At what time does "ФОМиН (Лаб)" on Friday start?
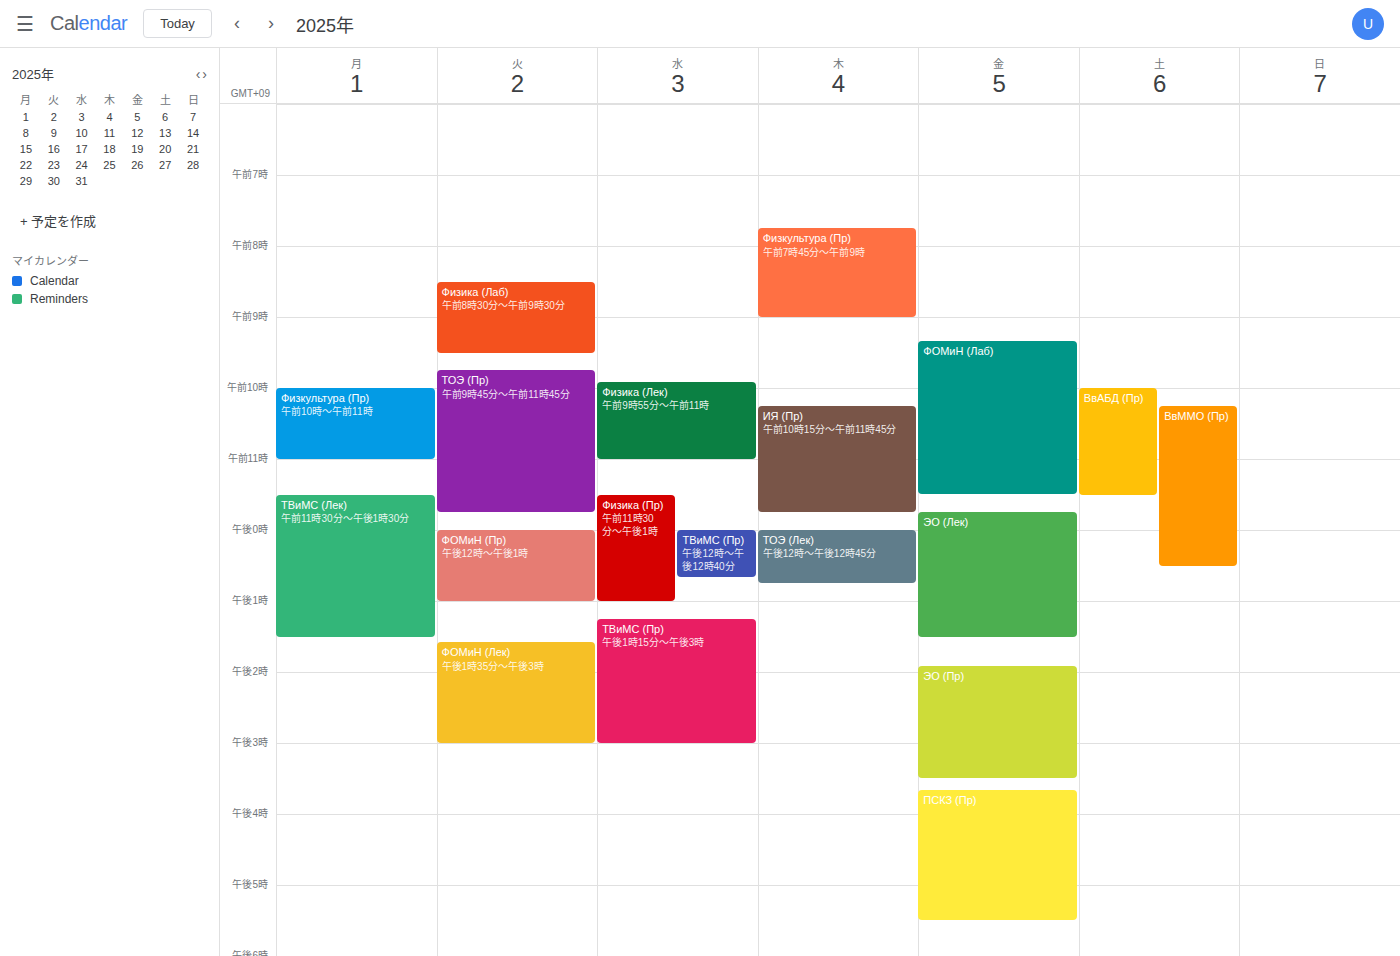
9:20 AM